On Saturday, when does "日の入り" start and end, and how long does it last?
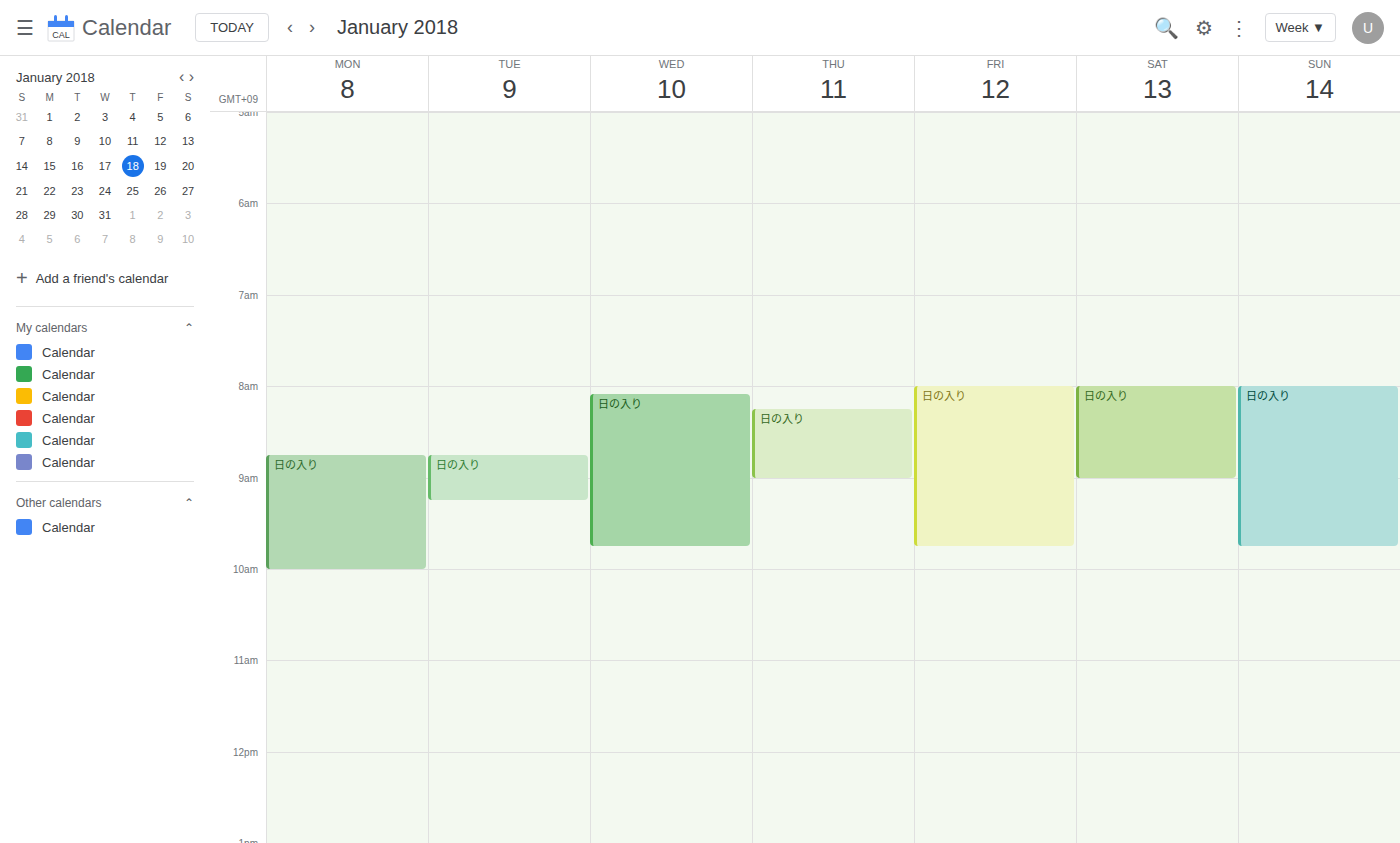
8:00 AM to 9:00 AM, 1 hour